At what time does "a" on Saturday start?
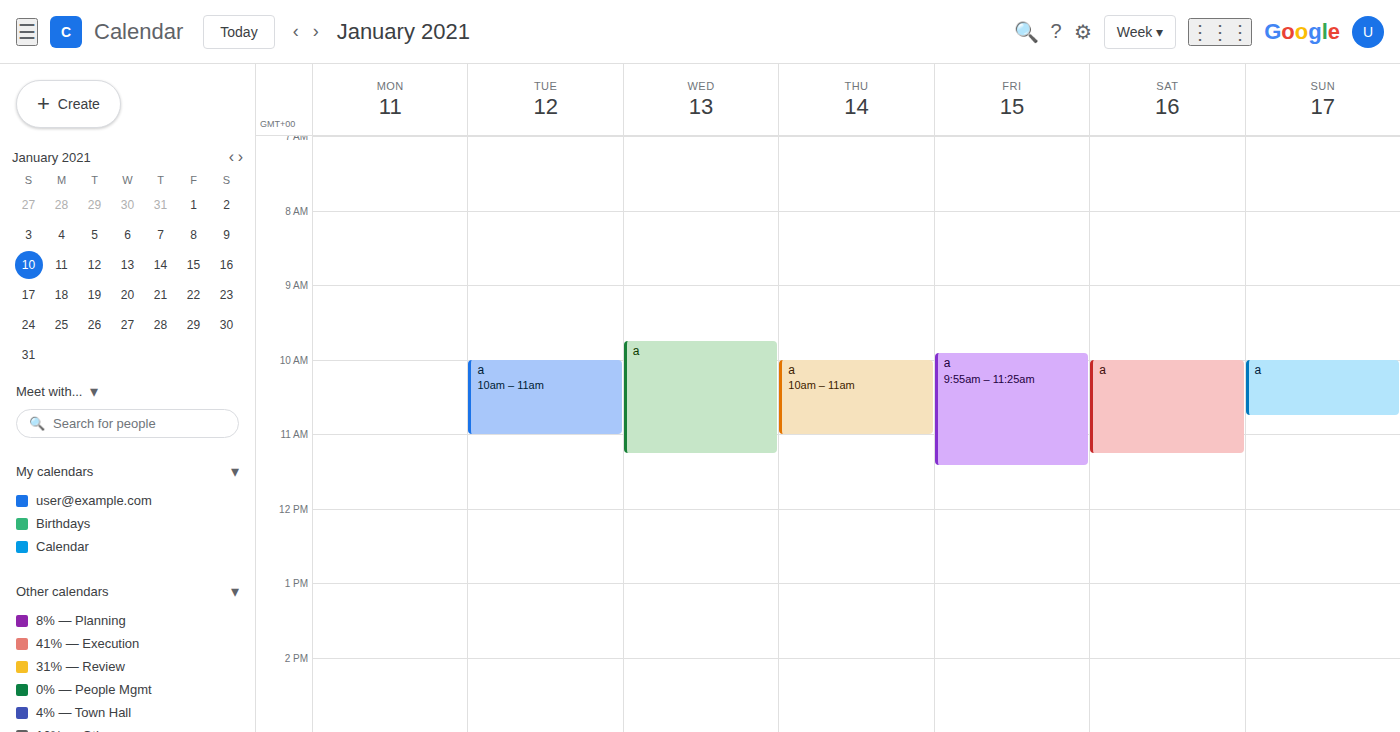
10:00 AM